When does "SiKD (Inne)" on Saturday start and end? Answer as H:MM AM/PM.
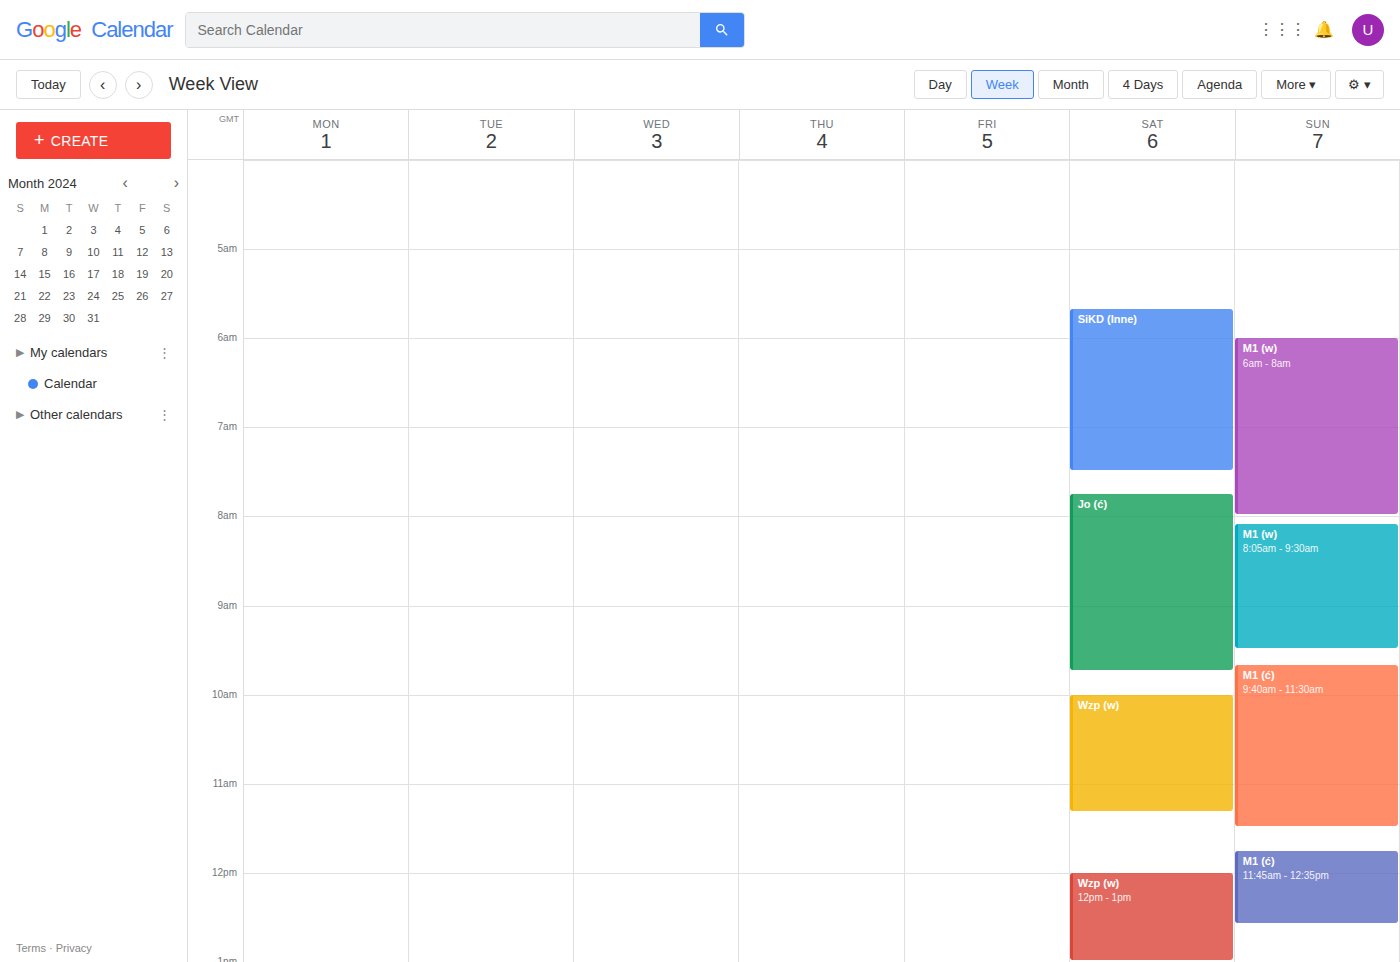
5:40 AM to 7:30 AM